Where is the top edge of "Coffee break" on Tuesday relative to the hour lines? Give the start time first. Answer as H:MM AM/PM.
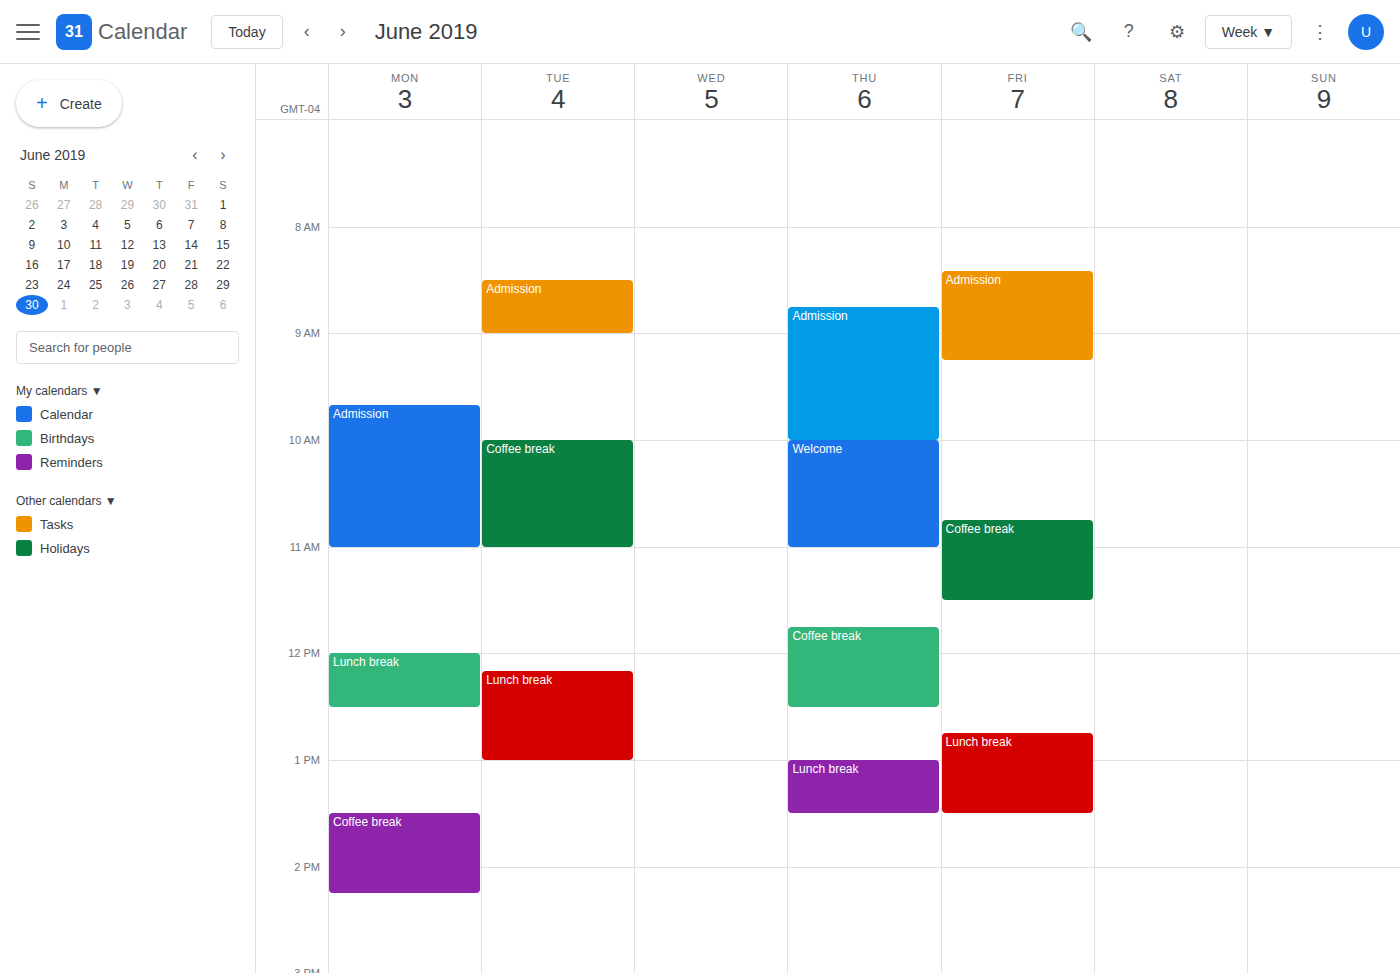
10:00 AM -- exactly on the 10 AM line.